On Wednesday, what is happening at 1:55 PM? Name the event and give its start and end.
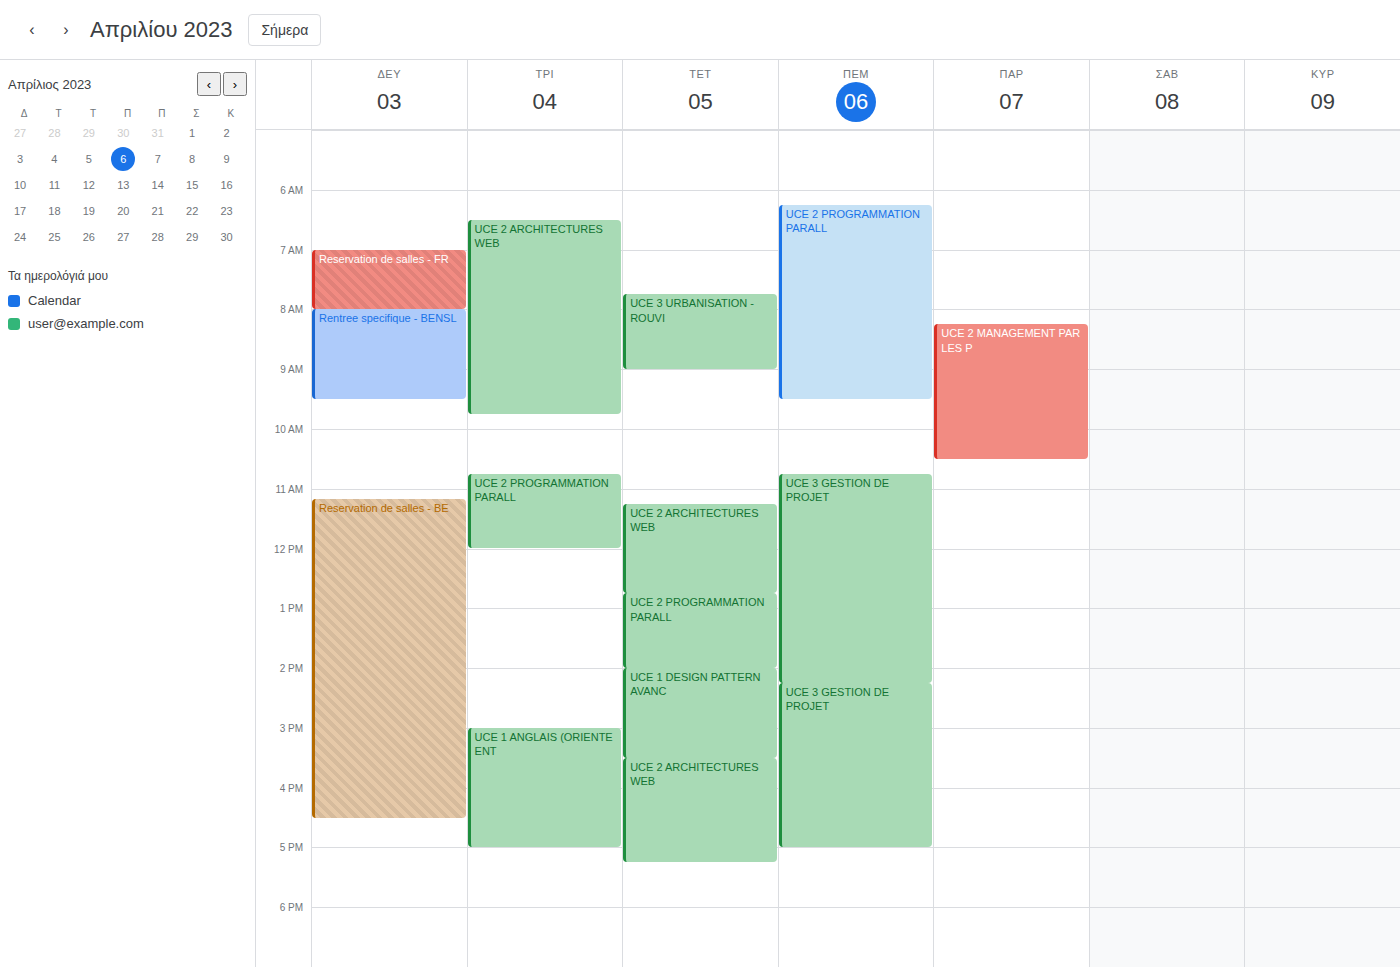
"UCE 2 PROGRAMMATION PARALL", 12:45 PM to 2:00 PM